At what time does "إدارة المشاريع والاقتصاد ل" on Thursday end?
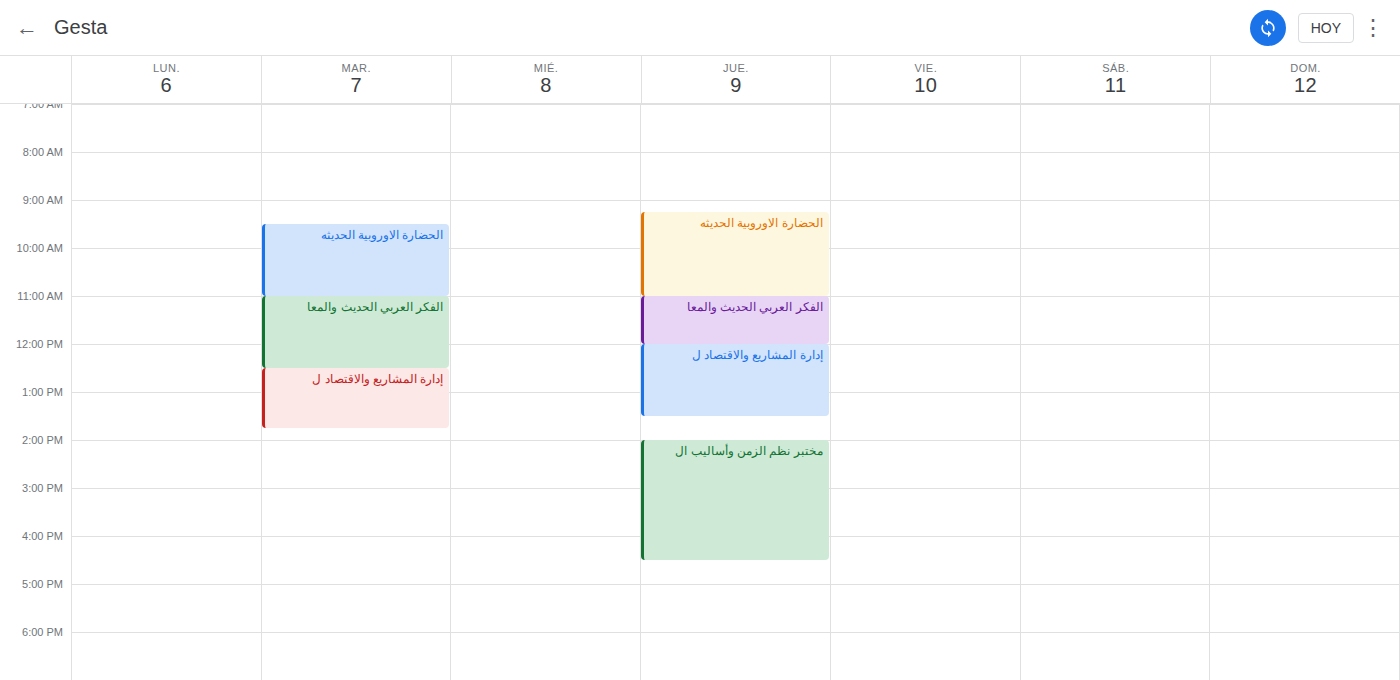
1:30 PM